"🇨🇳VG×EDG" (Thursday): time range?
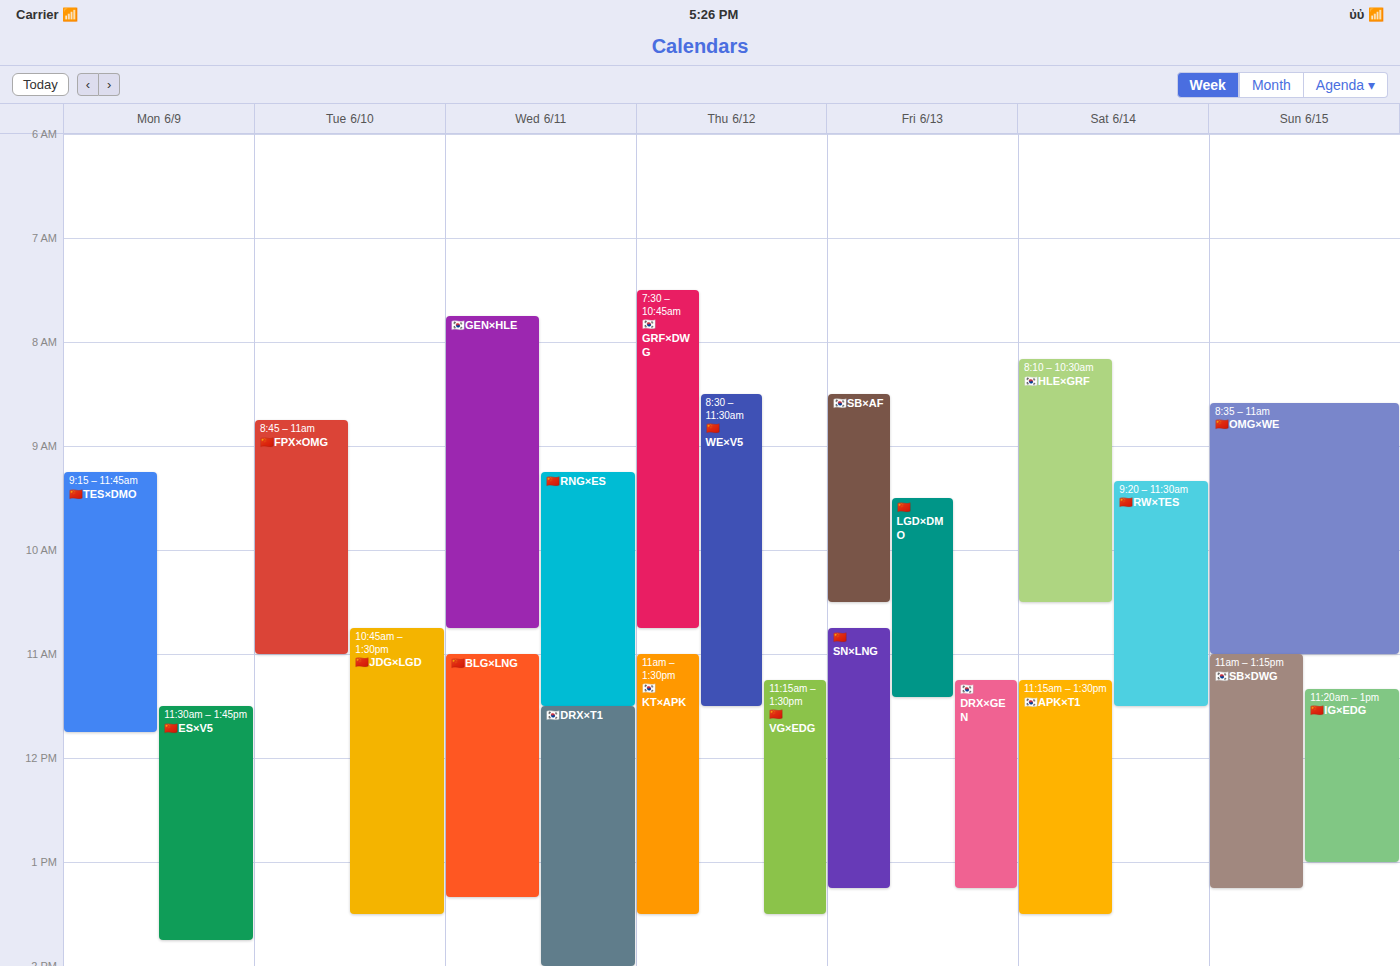
11:15 AM to 1:30 PM